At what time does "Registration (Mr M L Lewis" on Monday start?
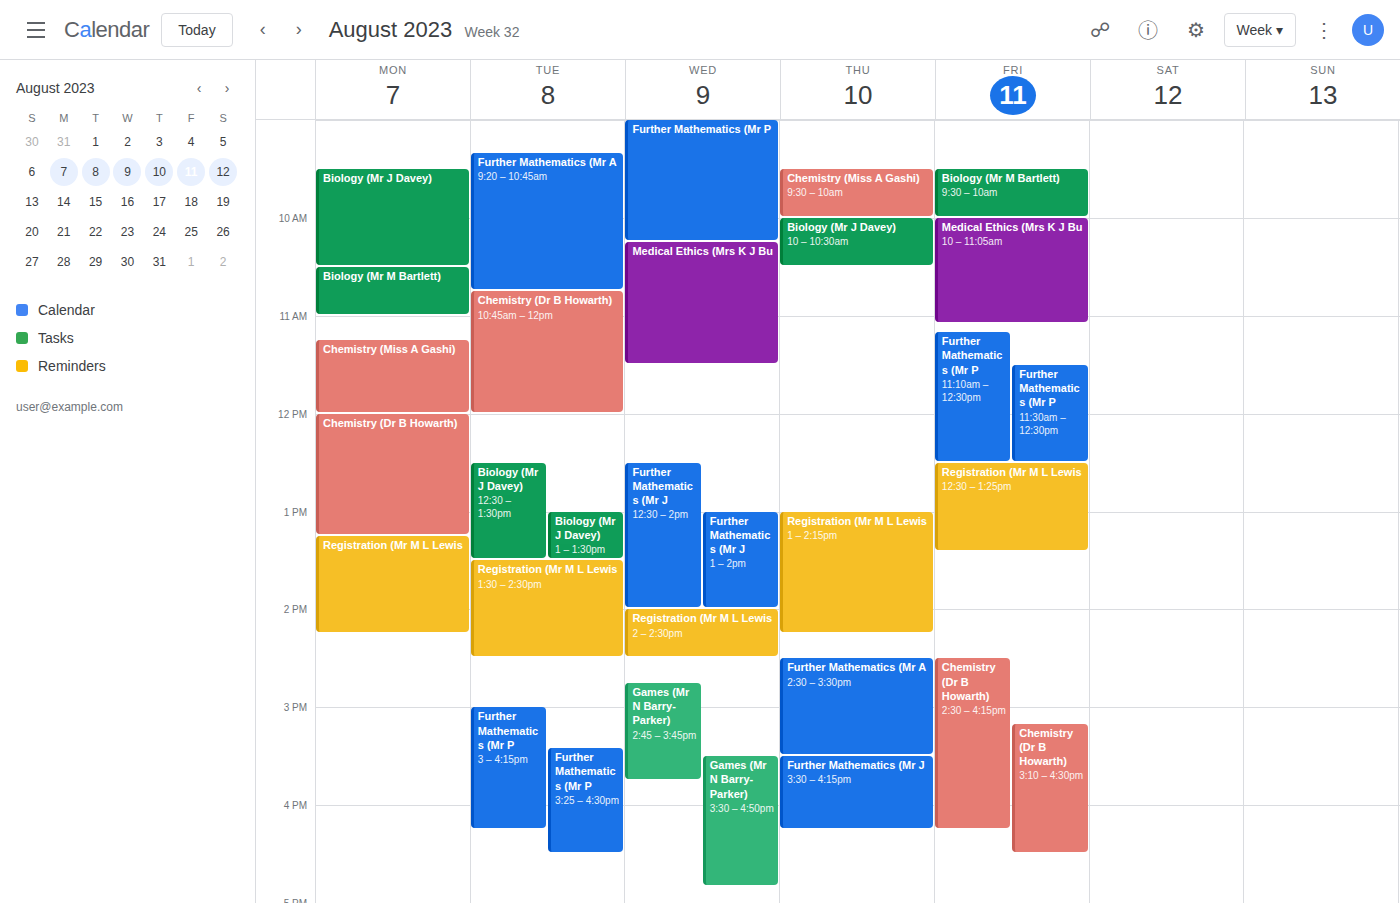
1:15 PM